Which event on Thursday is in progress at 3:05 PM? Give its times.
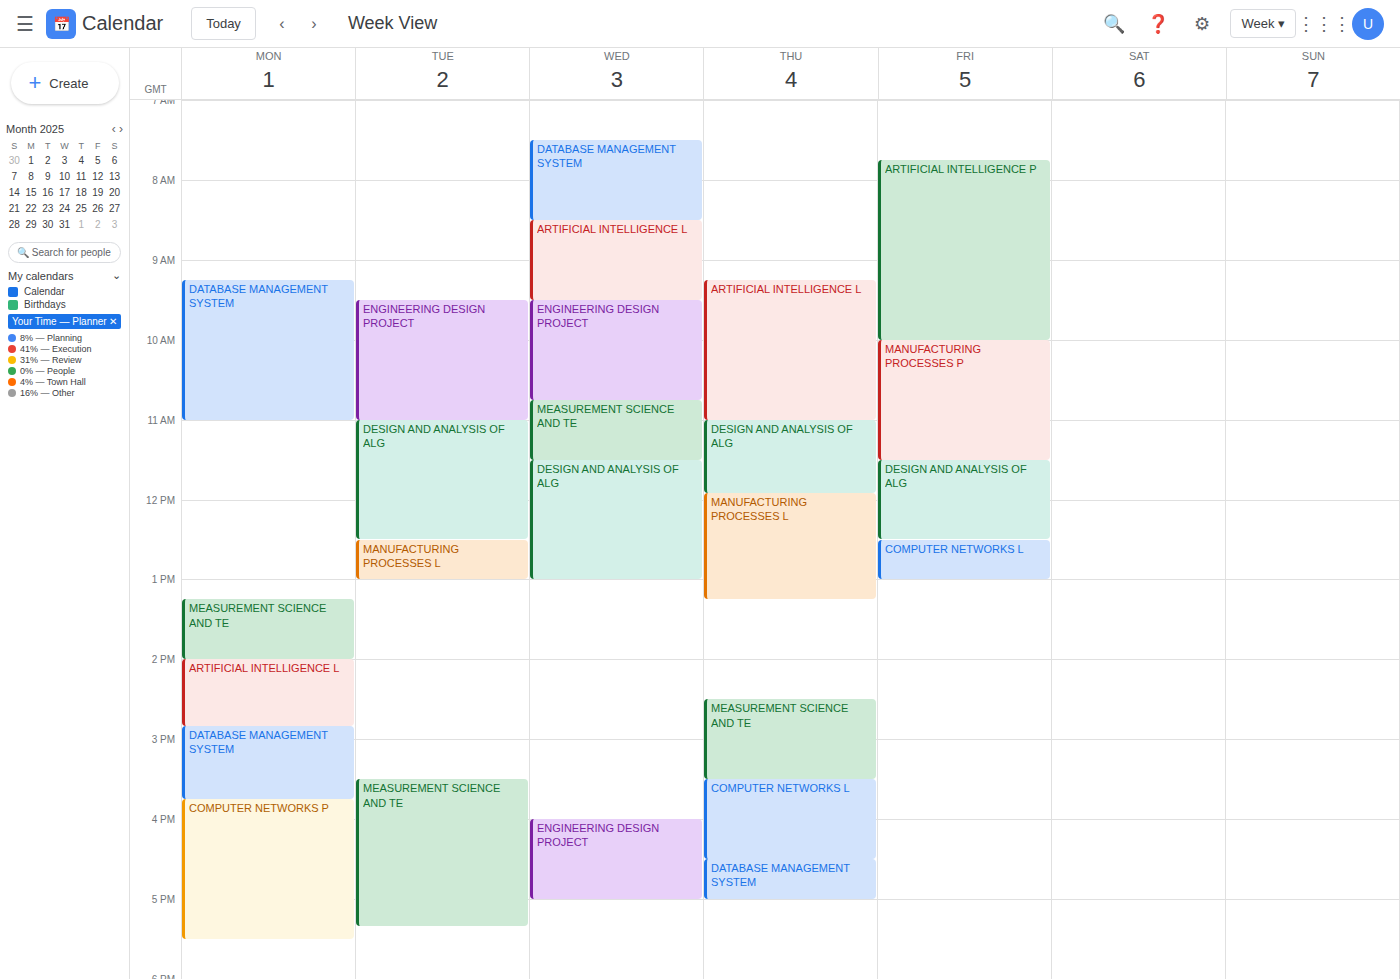
"MEASUREMENT SCIENCE AND TE", 2:30 PM to 3:30 PM